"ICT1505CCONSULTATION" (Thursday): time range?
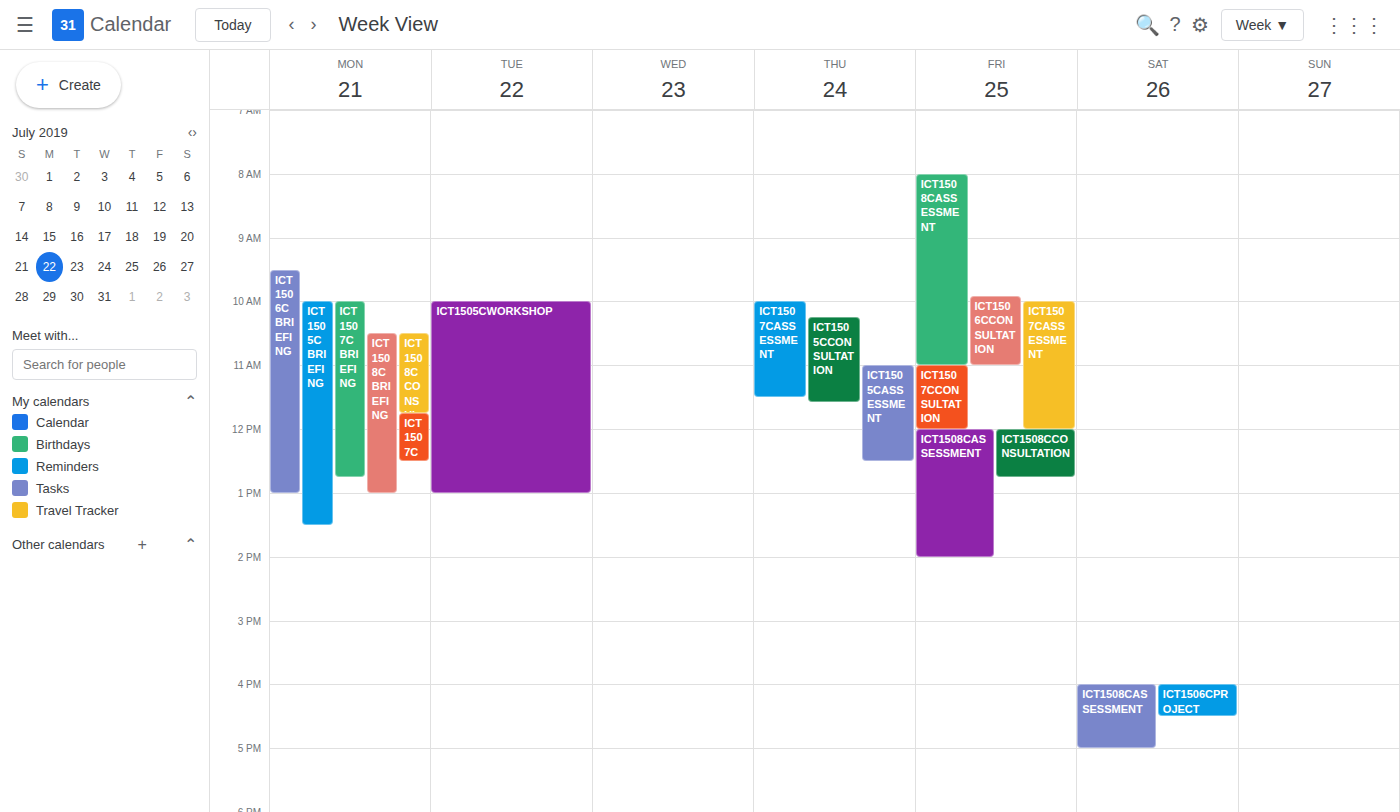
10:15 AM to 11:35 AM